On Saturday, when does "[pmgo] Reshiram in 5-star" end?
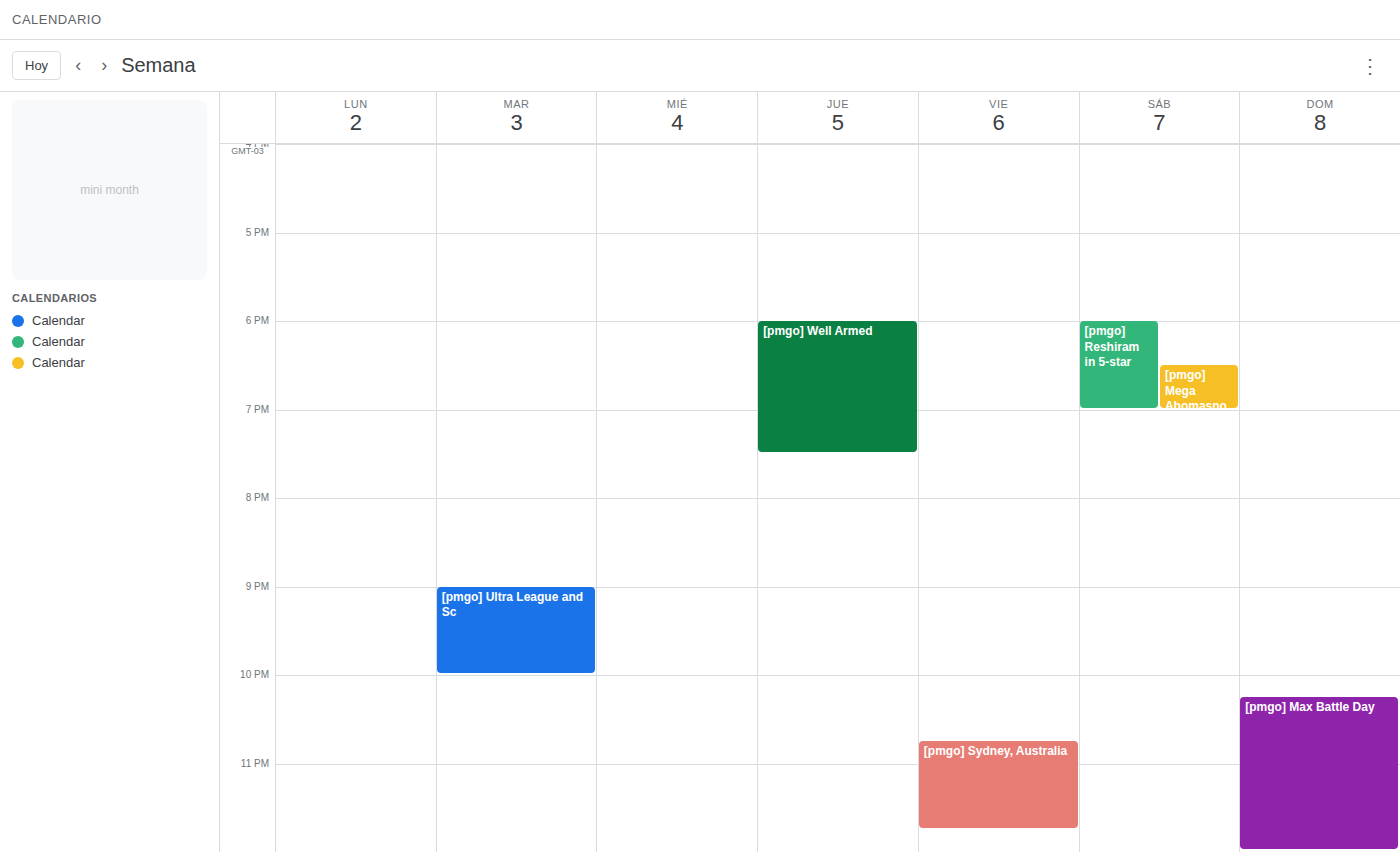
19:00